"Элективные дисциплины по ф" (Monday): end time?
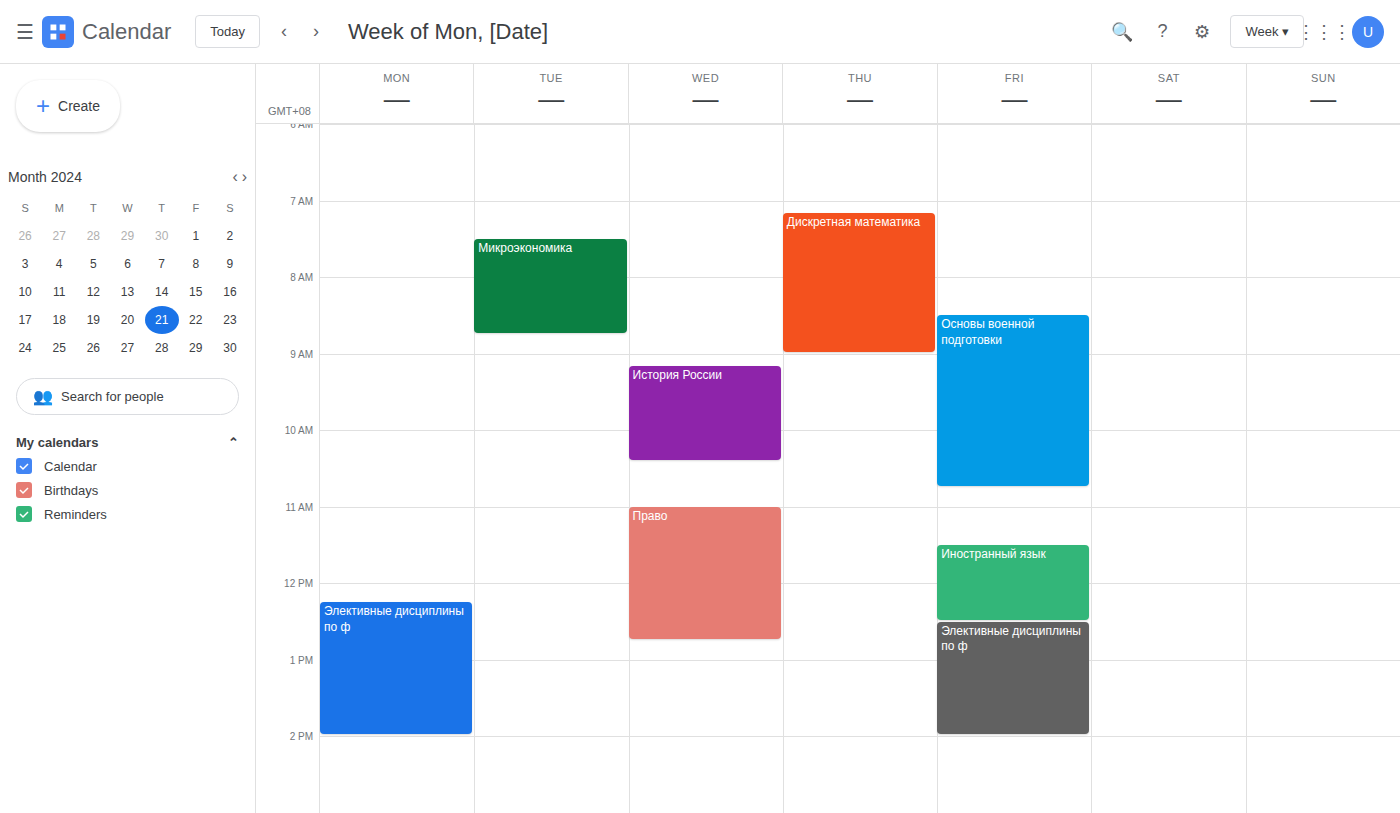
2:00 PM